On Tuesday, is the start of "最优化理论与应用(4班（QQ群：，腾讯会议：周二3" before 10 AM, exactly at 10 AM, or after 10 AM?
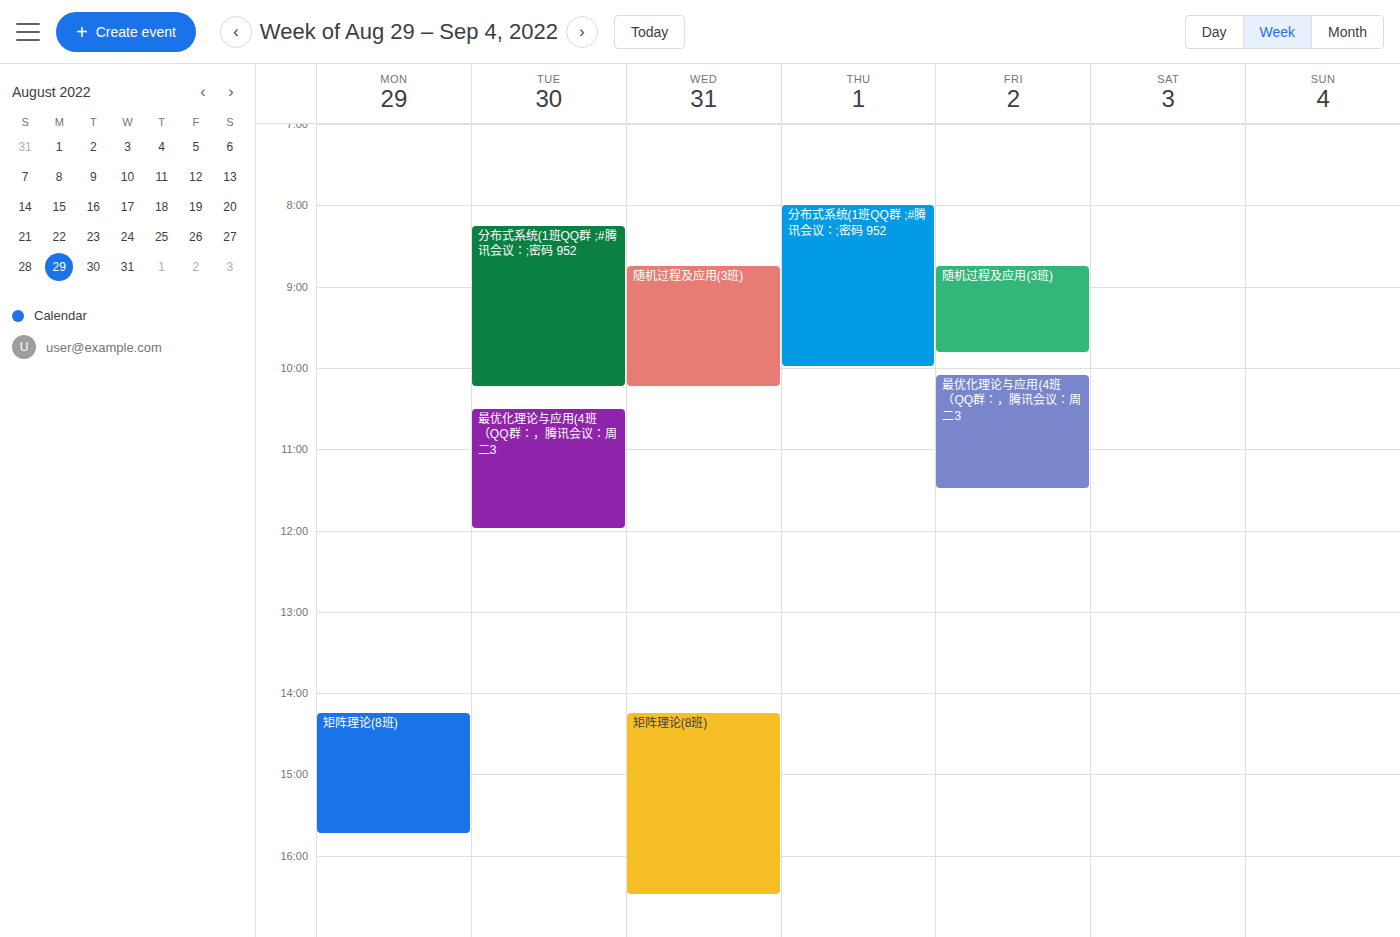
10:30 AM -- after 10 AM, 30 minutes below the 10 AM line.